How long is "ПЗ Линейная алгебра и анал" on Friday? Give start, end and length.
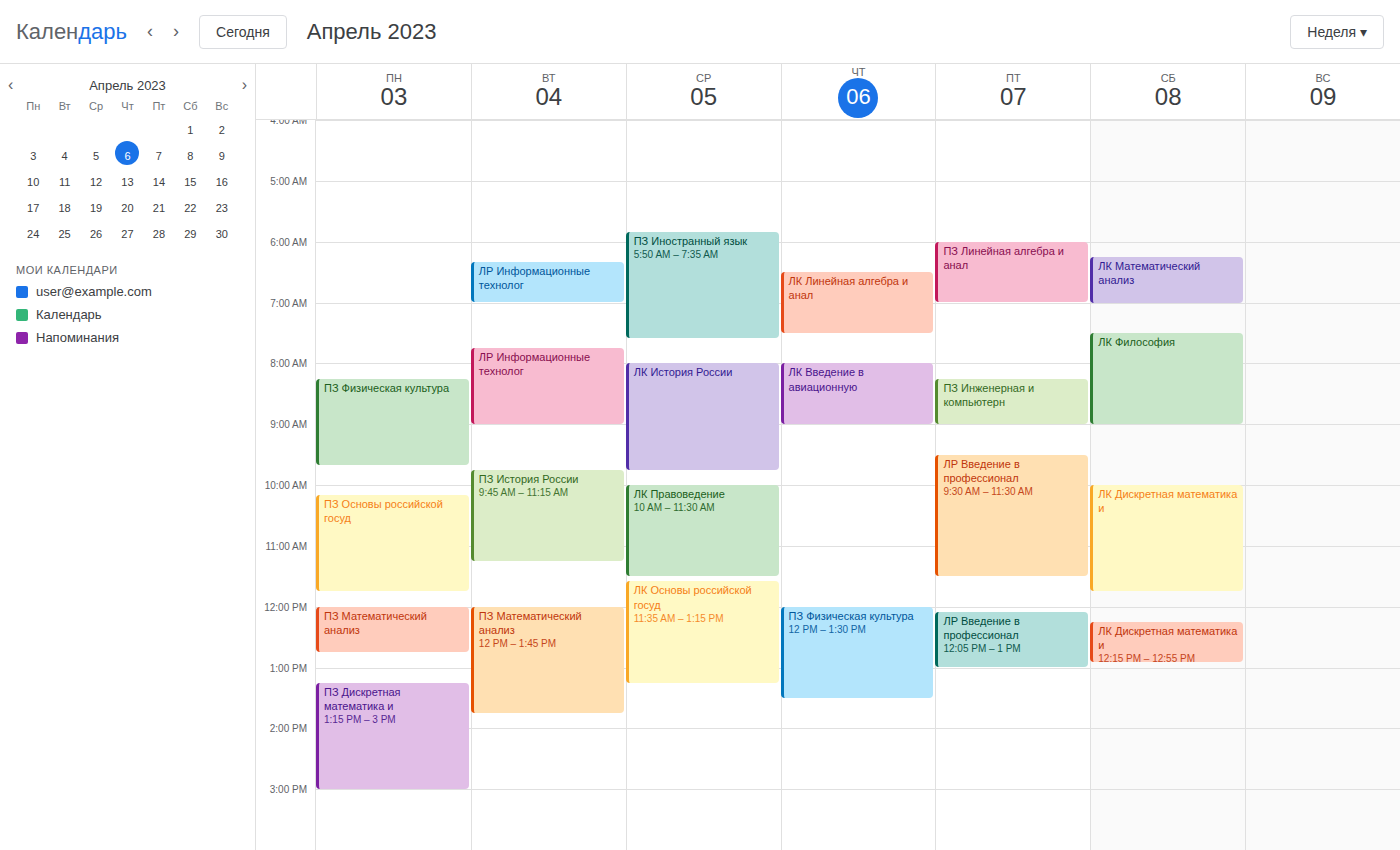
6:00 AM to 7:00 AM, 1 hour